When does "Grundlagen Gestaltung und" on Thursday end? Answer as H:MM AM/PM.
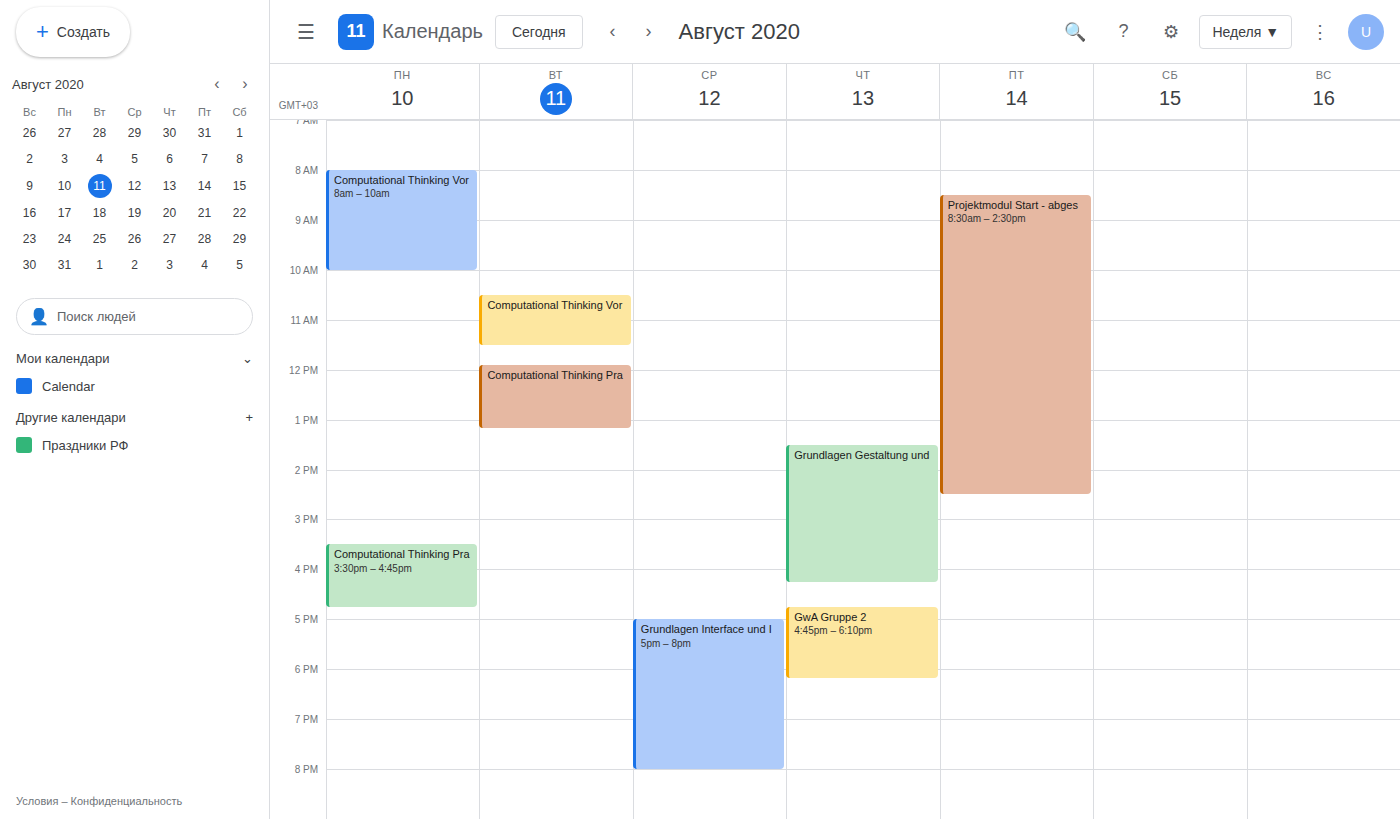
4:15 PM